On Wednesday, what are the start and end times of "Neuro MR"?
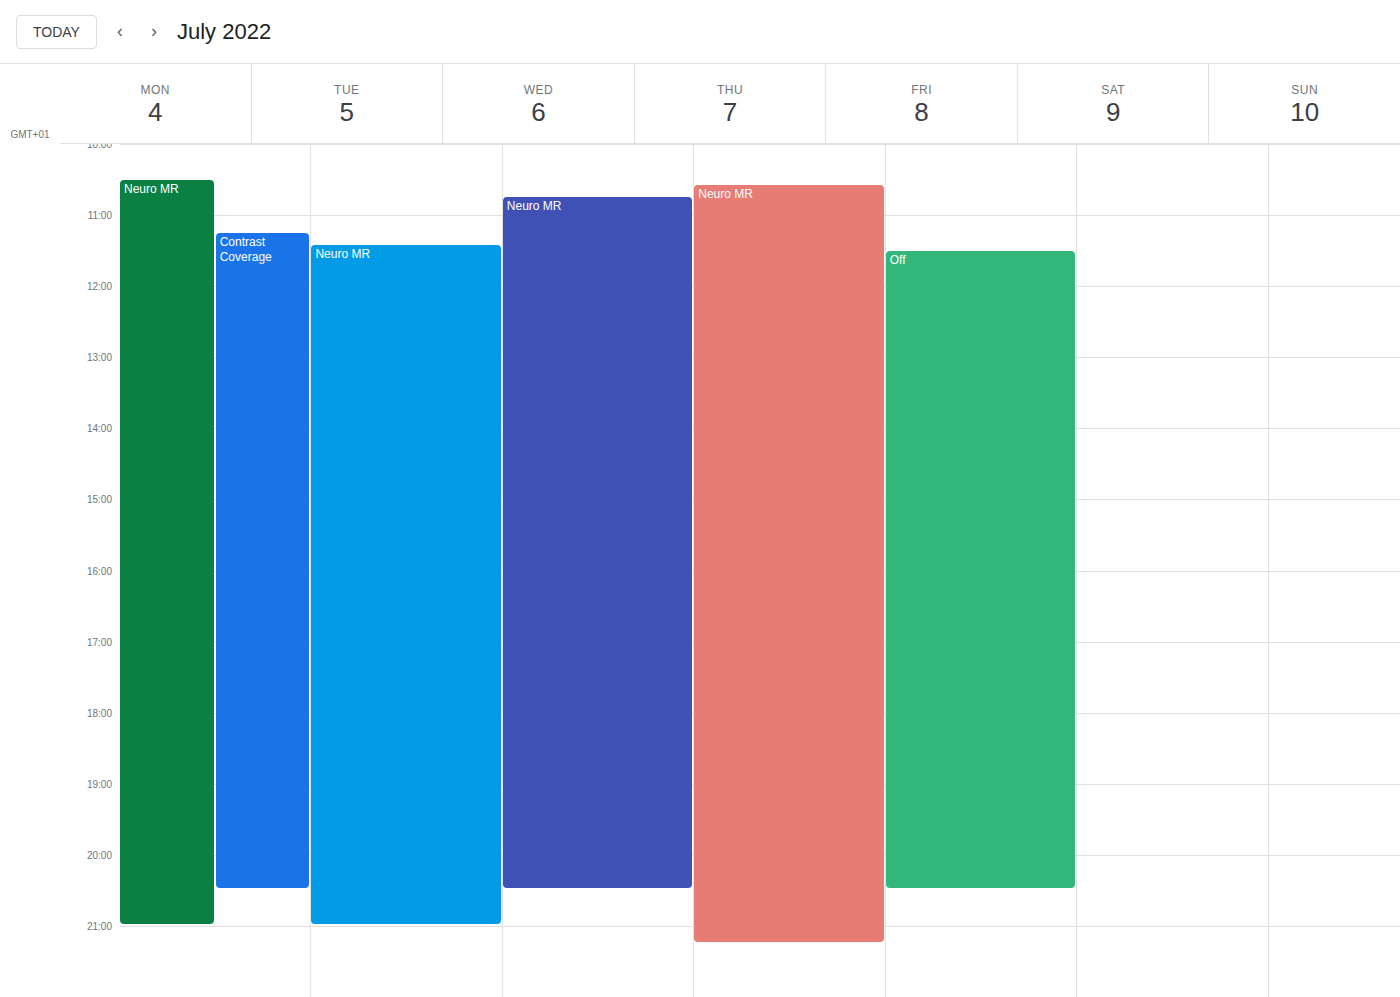
10:45 AM to 8:30 PM